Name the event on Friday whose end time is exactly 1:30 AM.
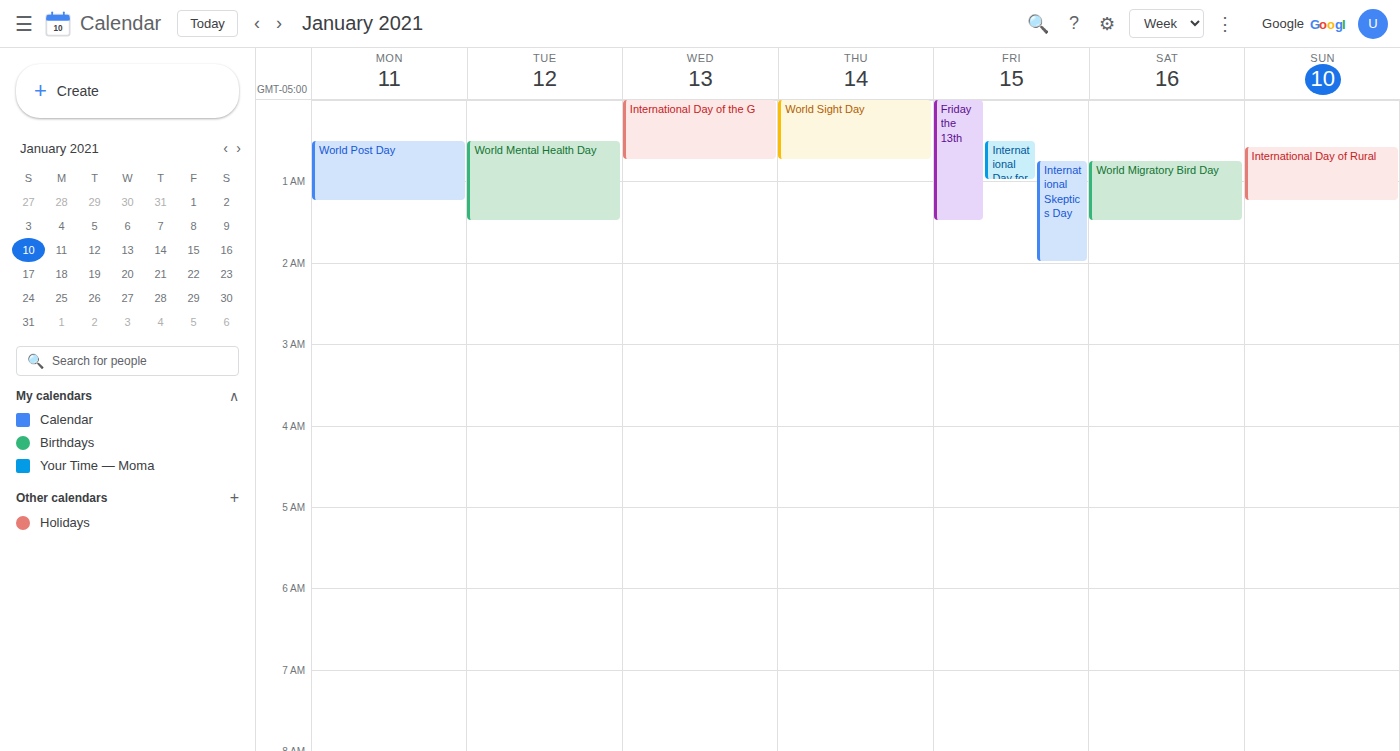
"Friday the 13th"